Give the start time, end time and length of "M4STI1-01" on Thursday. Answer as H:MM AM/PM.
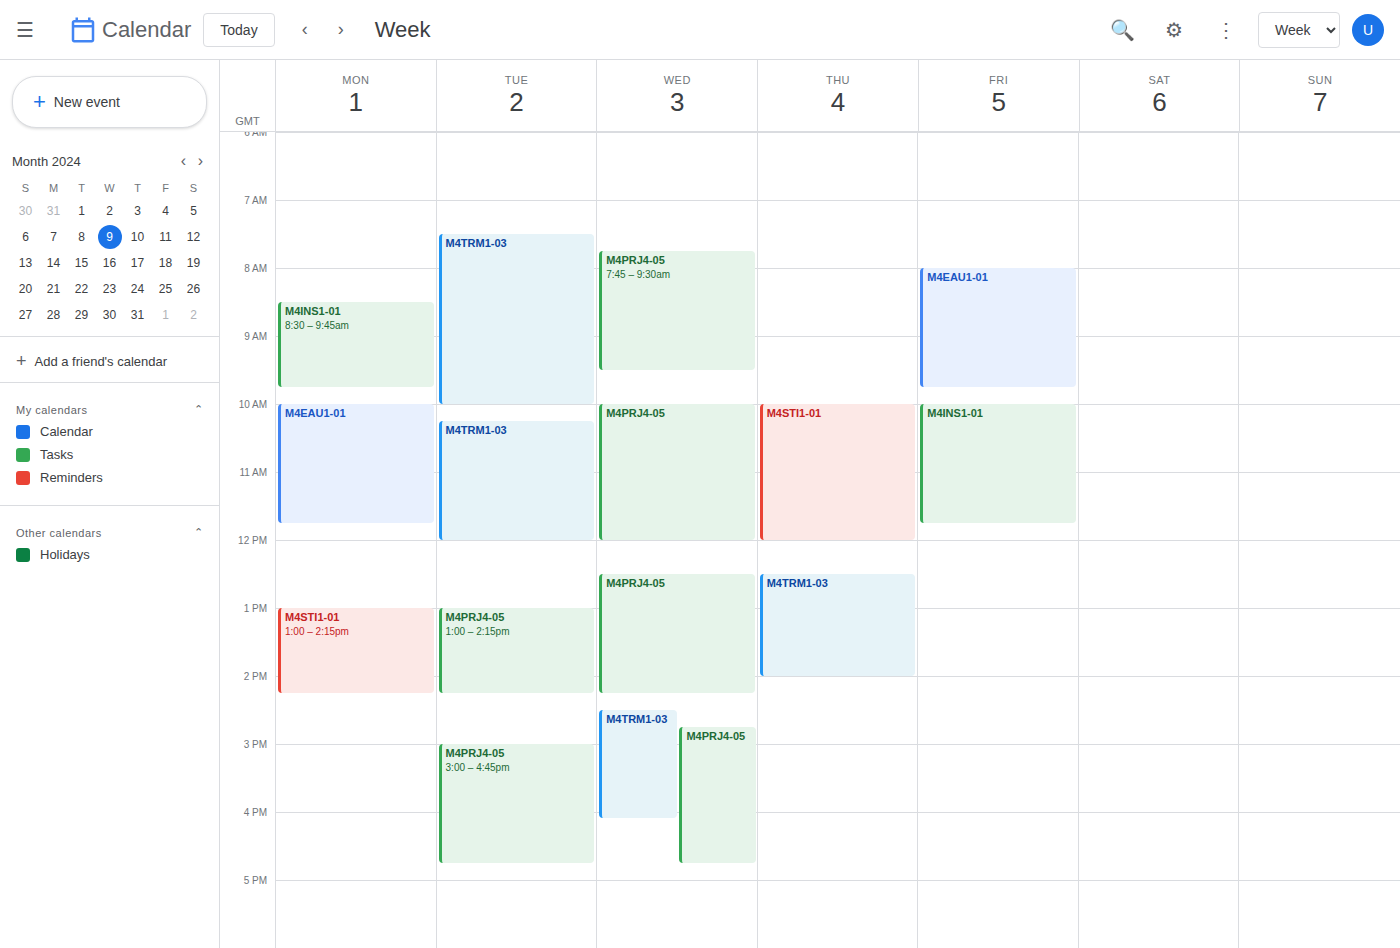
10:00 AM to 12:00 PM, 2 hours